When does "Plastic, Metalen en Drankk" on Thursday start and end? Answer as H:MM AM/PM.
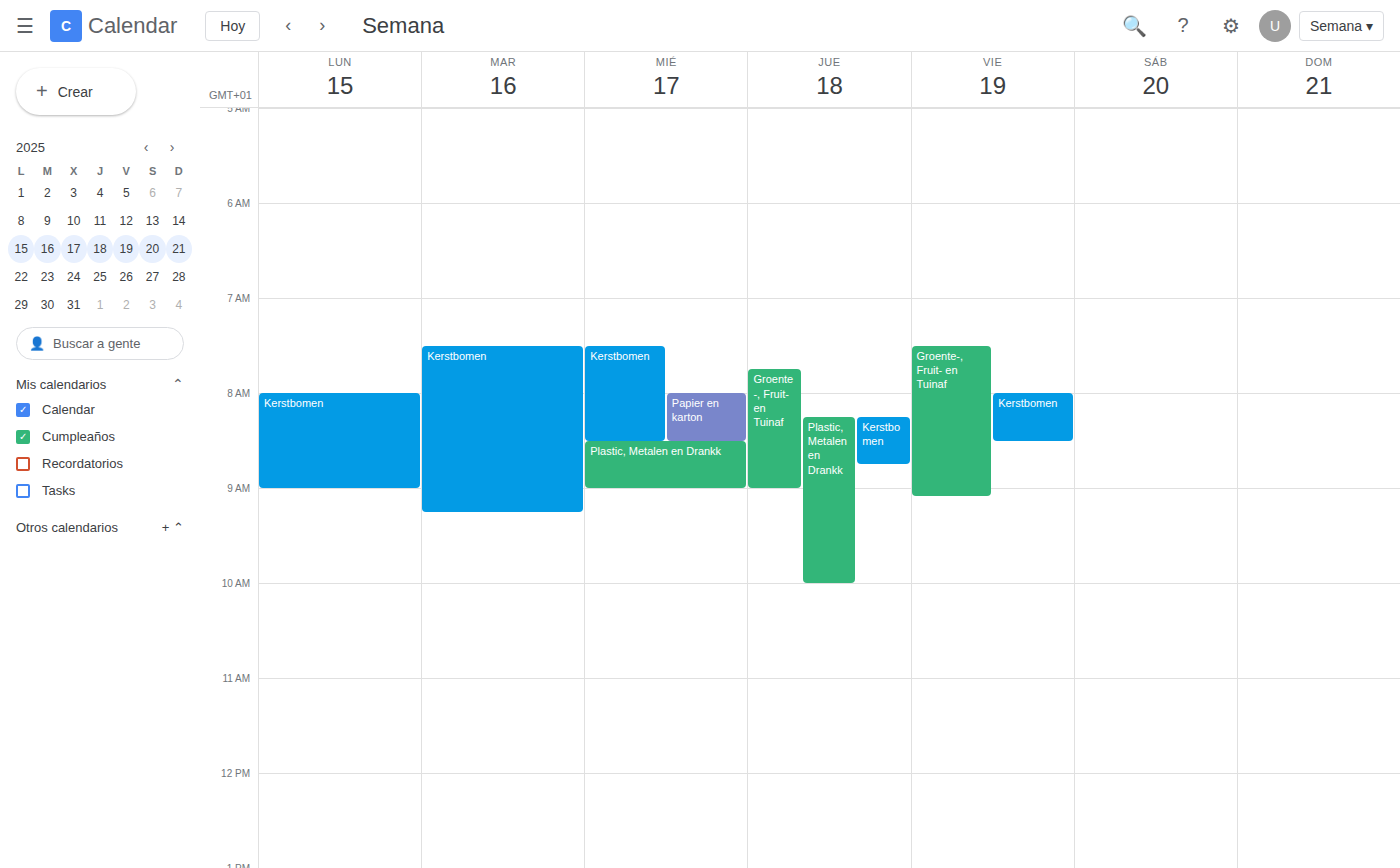
8:15 AM to 10:00 AM